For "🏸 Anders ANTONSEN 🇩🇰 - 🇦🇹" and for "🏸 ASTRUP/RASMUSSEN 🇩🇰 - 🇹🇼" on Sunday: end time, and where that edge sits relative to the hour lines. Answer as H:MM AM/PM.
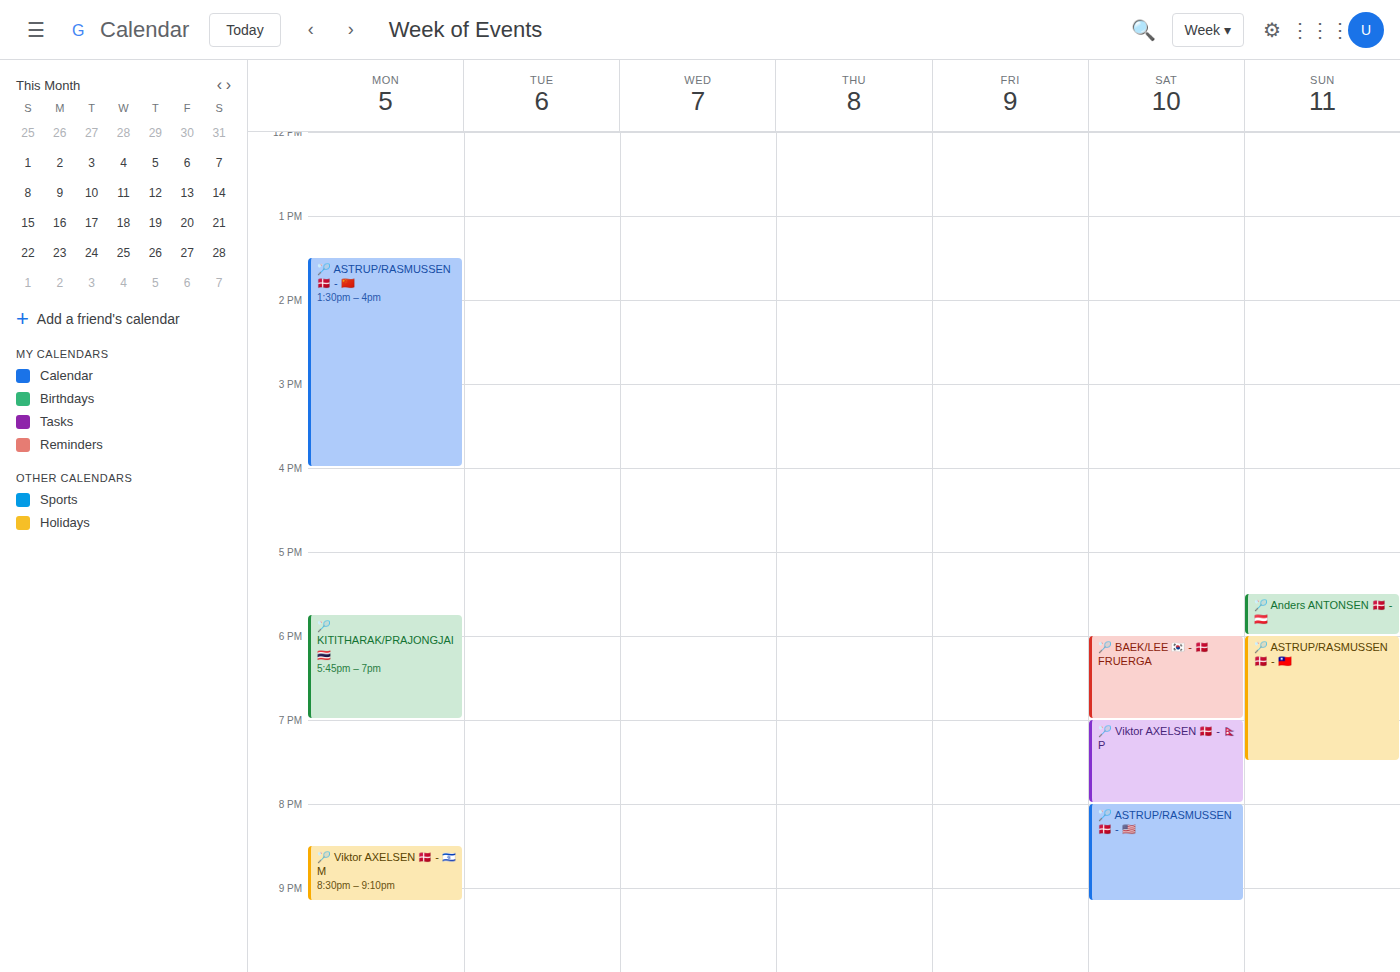
"🏸 Anders ANTONSEN 🇩🇰 - 🇦🇹": 6:00 PM, exactly on the 6 PM line. "🏸 ASTRUP/RASMUSSEN 🇩🇰 - 🇹🇼": 7:30 PM, halfway between the 7 PM and 8 PM lines.